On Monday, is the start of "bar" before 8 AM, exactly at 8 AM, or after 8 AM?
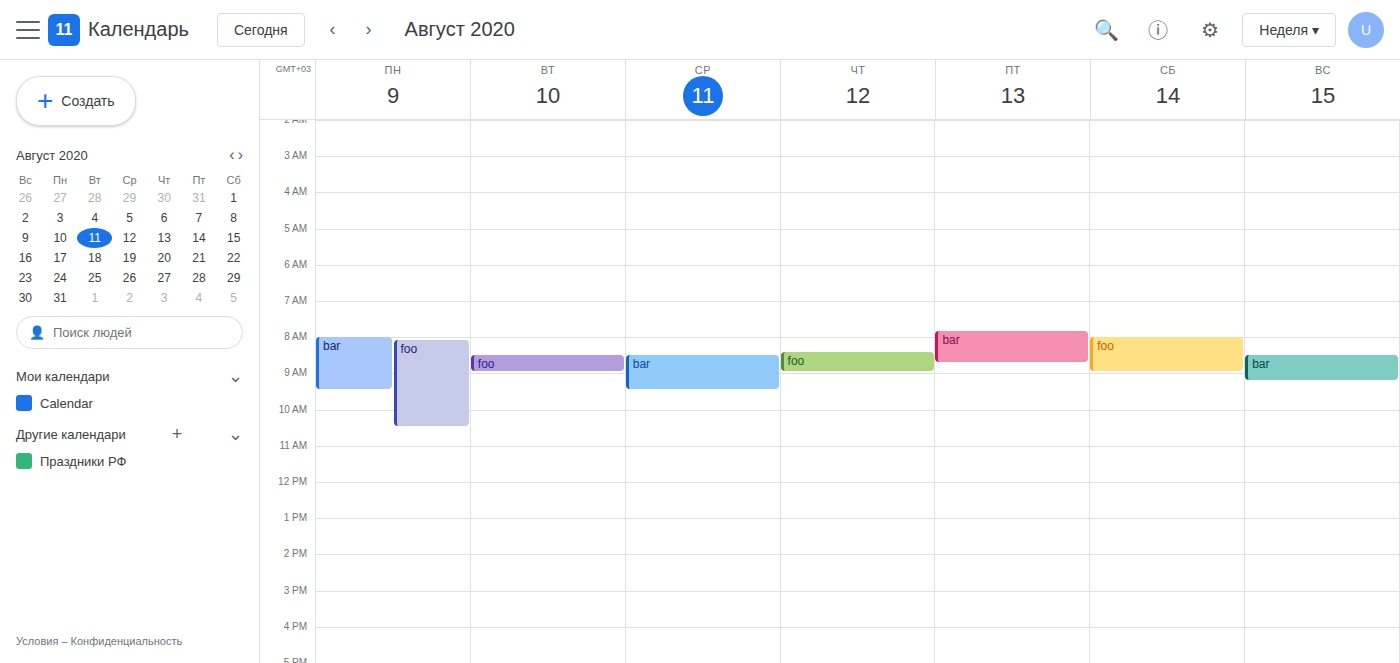
8:00 AM -- exactly at 8 AM, on the 8 AM line.